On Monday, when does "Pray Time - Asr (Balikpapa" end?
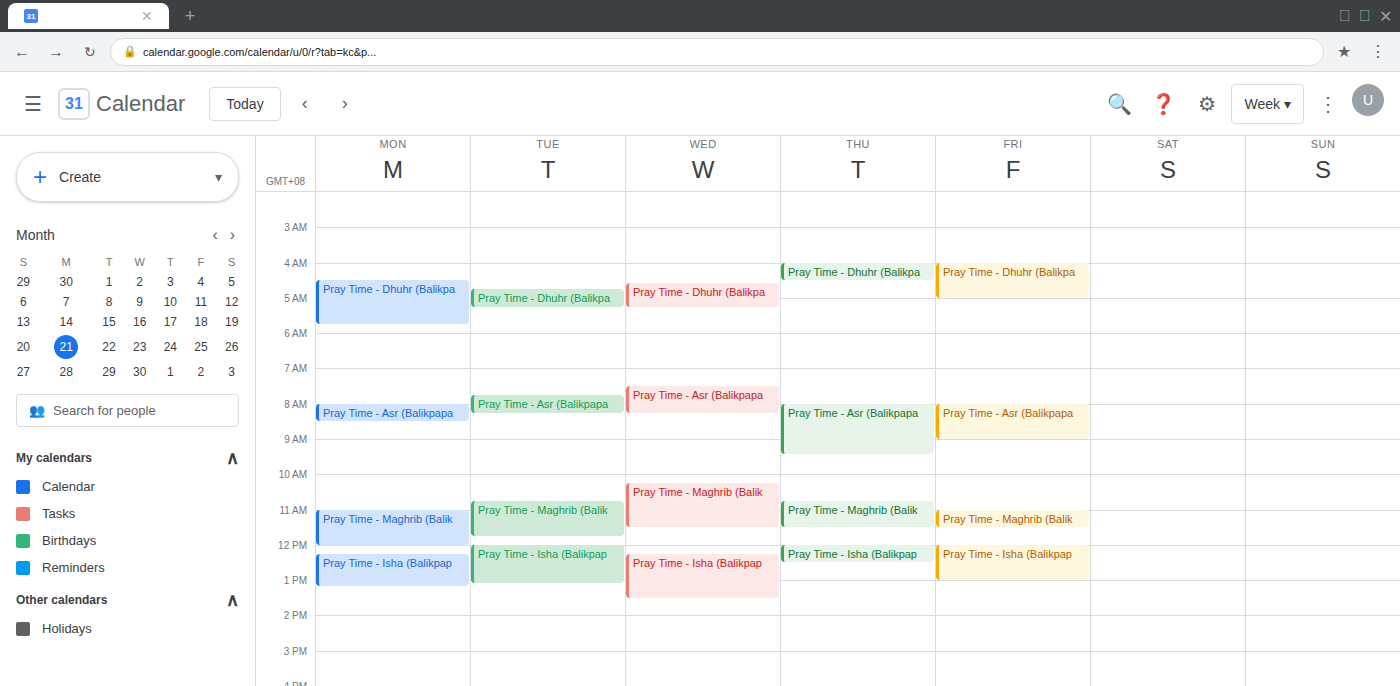
8:30 AM